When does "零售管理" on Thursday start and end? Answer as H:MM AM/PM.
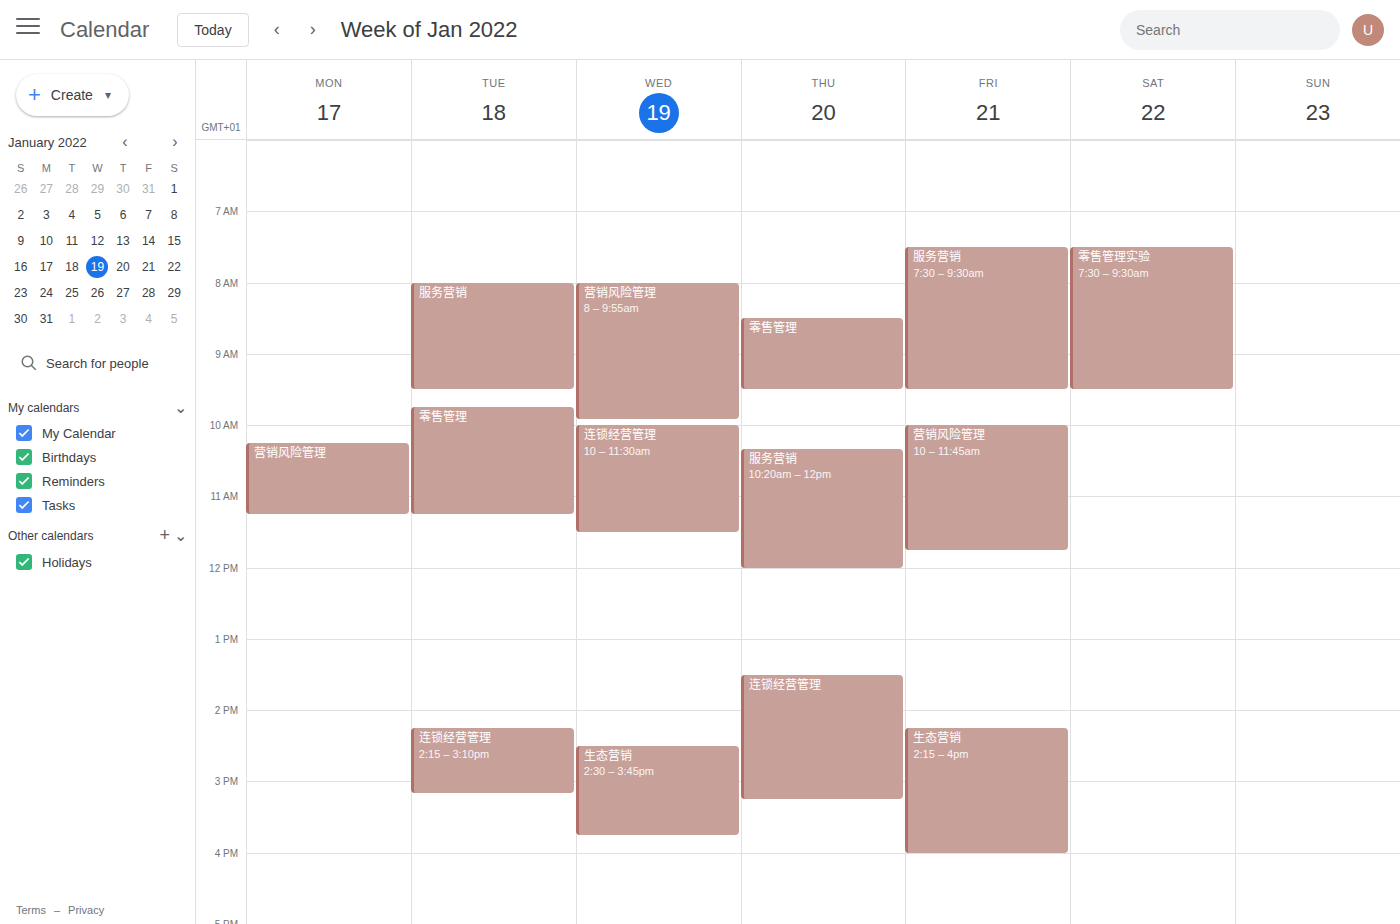
8:30 AM to 9:30 AM